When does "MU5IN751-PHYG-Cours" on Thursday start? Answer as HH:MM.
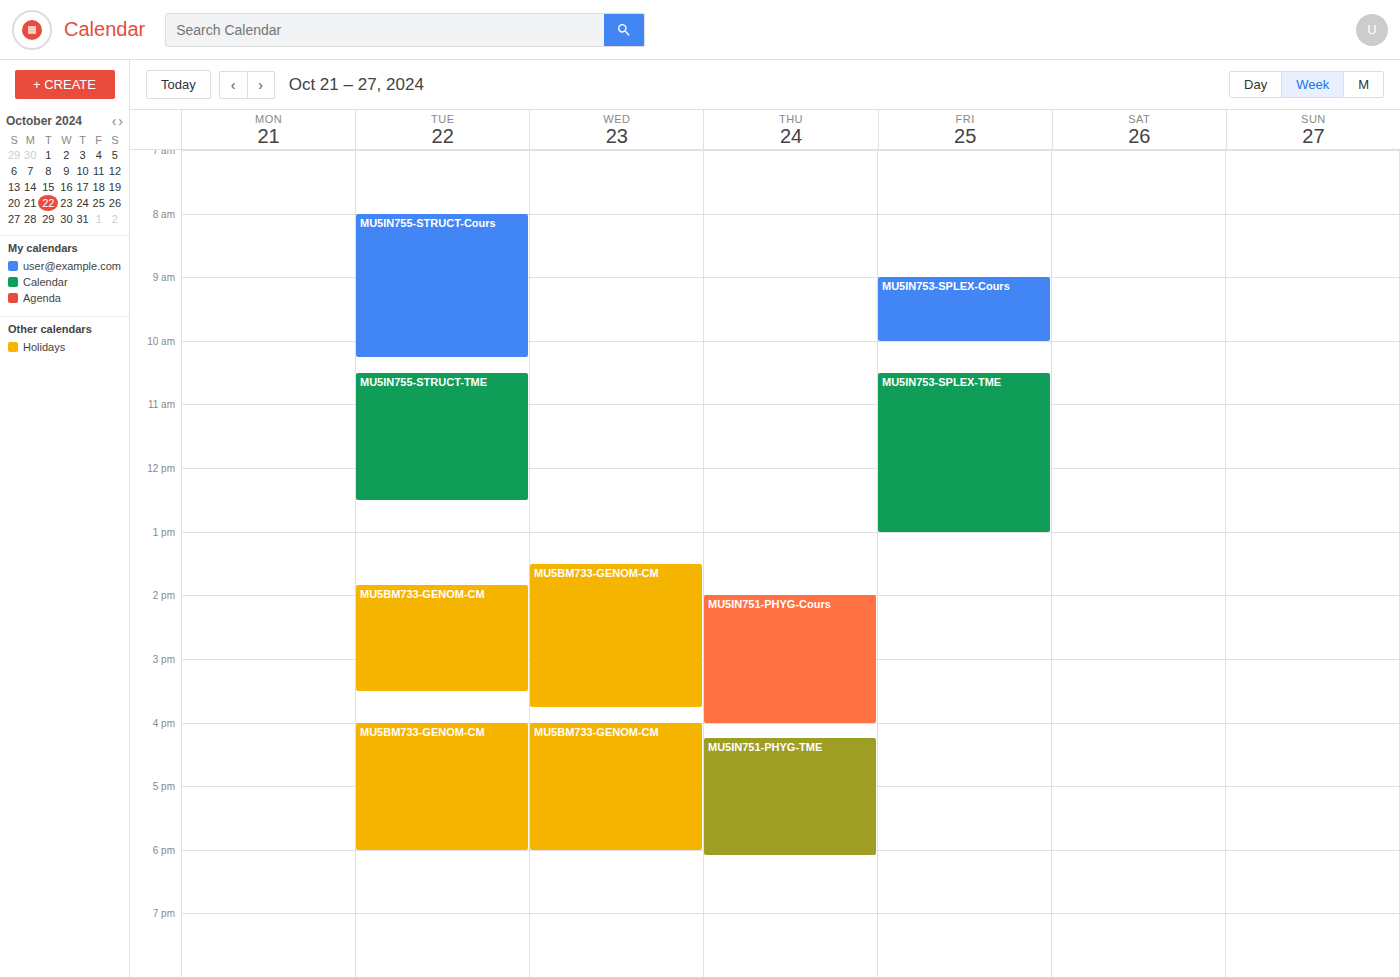
14:00